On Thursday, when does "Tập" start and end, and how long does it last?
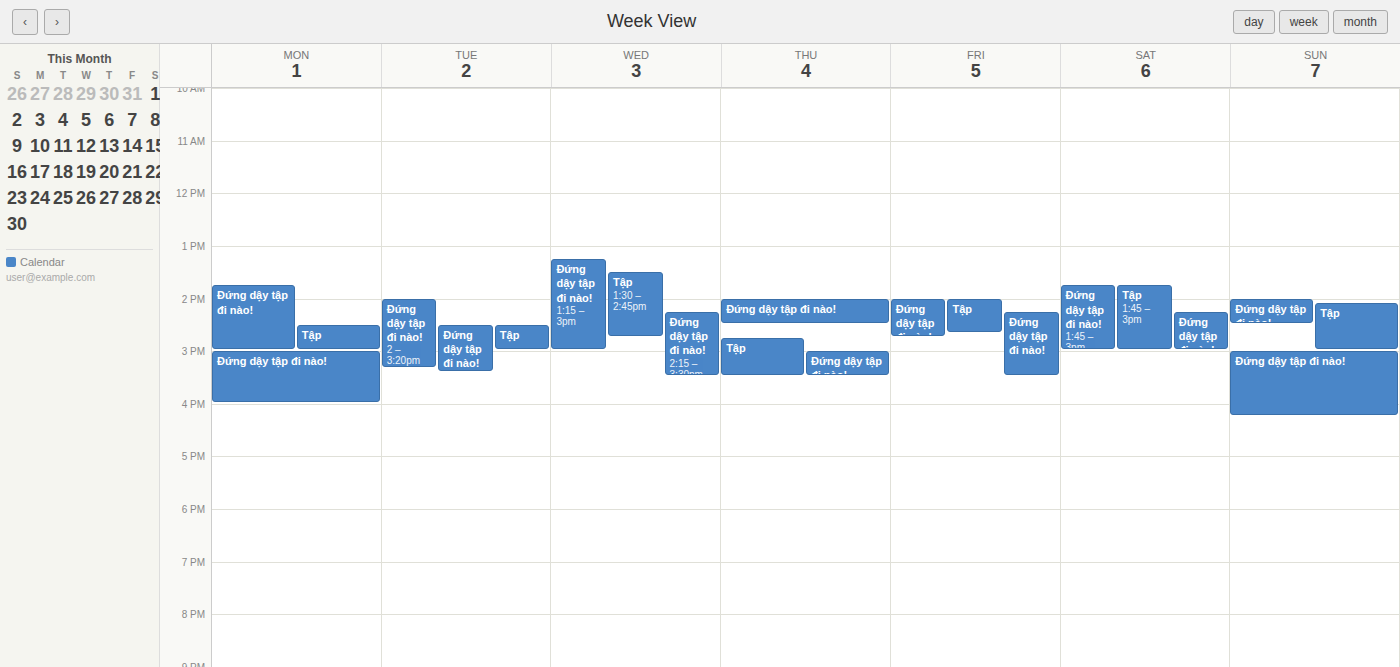
2:45 PM to 3:30 PM, 45 minutes